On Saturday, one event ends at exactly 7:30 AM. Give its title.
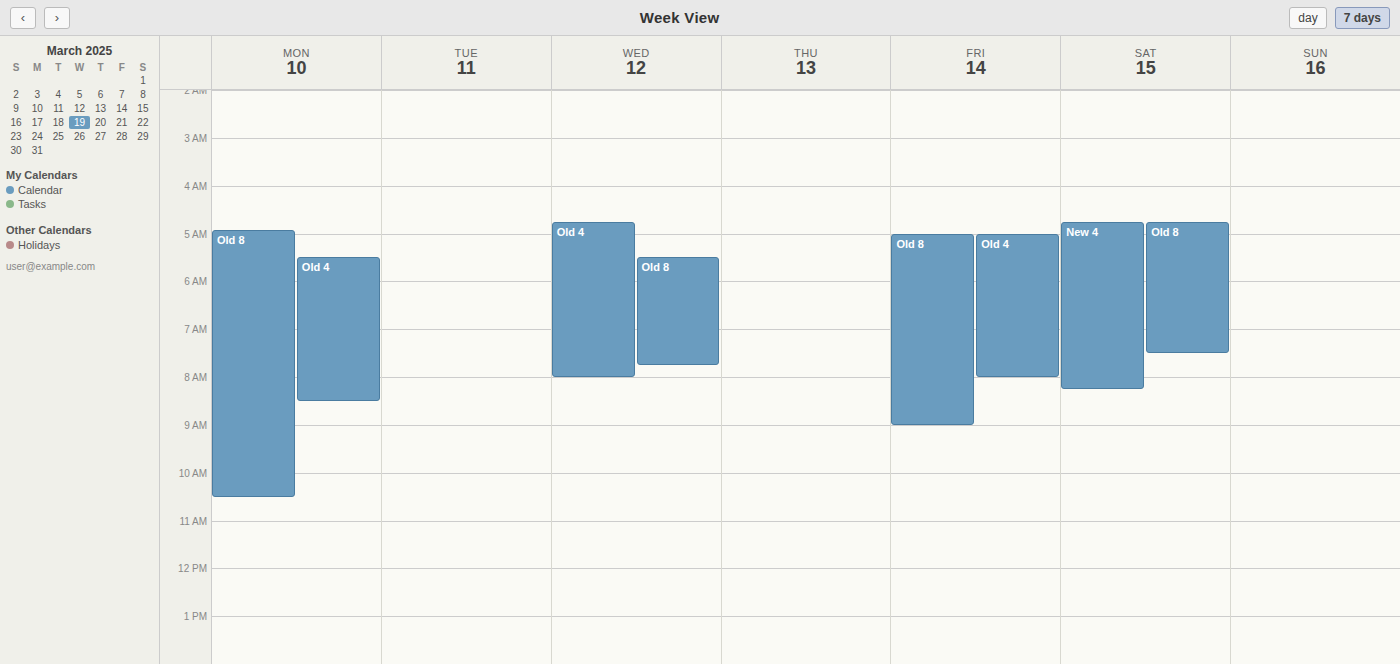
"Old 8"